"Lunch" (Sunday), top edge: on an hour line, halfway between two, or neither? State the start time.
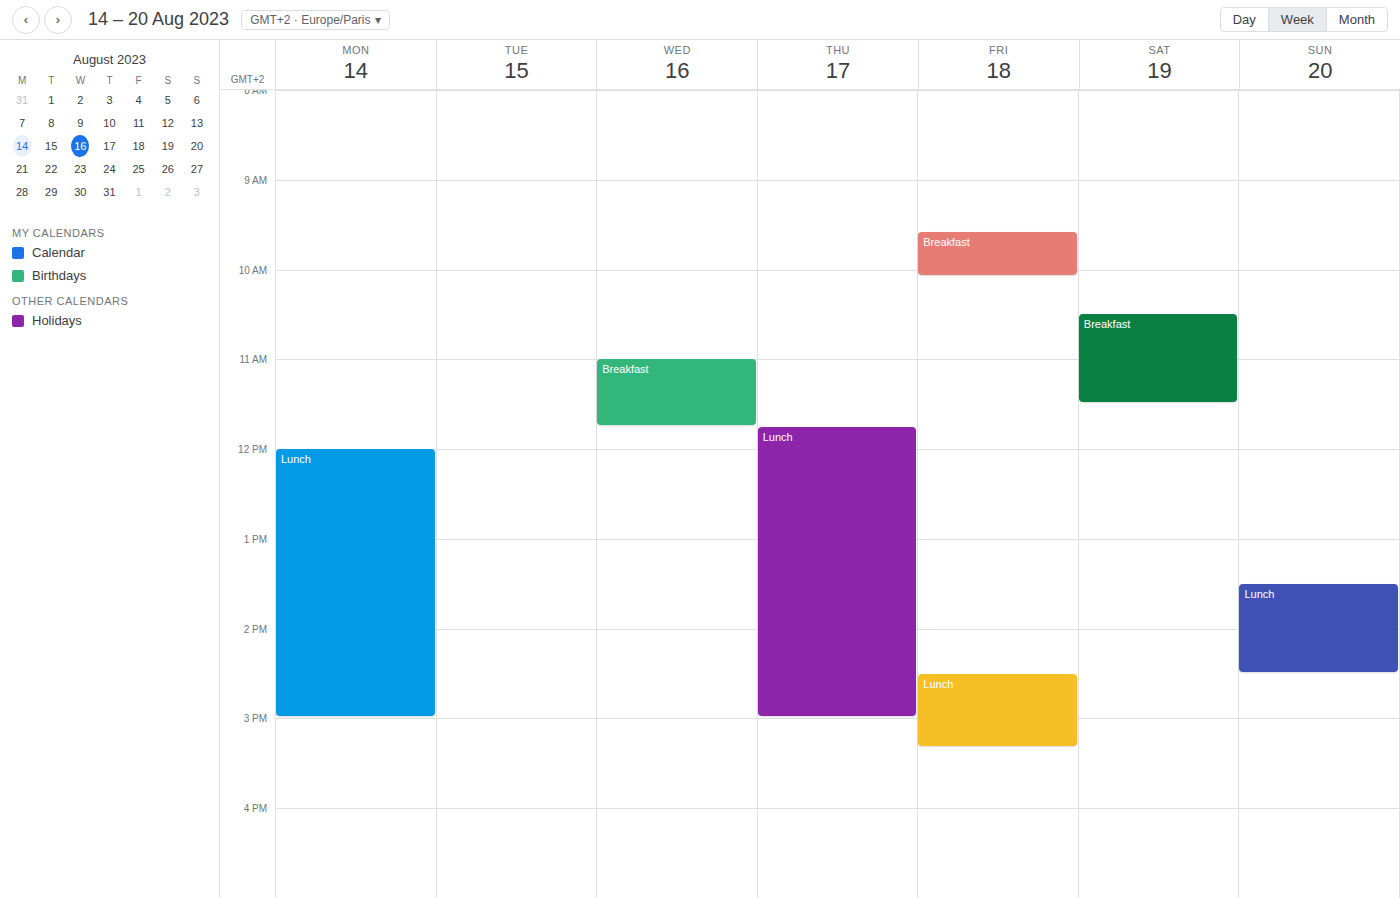
1:30 PM -- halfway between the 1 PM and 2 PM lines.